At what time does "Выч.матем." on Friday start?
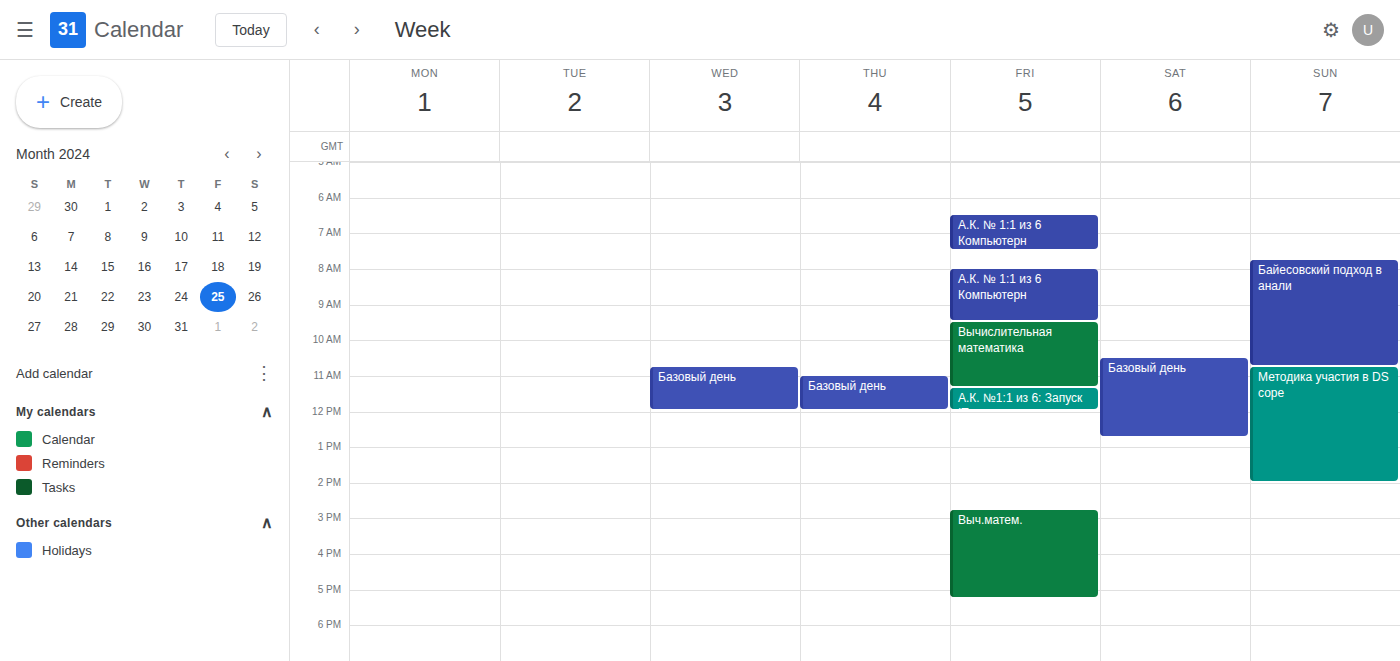
2:45 PM